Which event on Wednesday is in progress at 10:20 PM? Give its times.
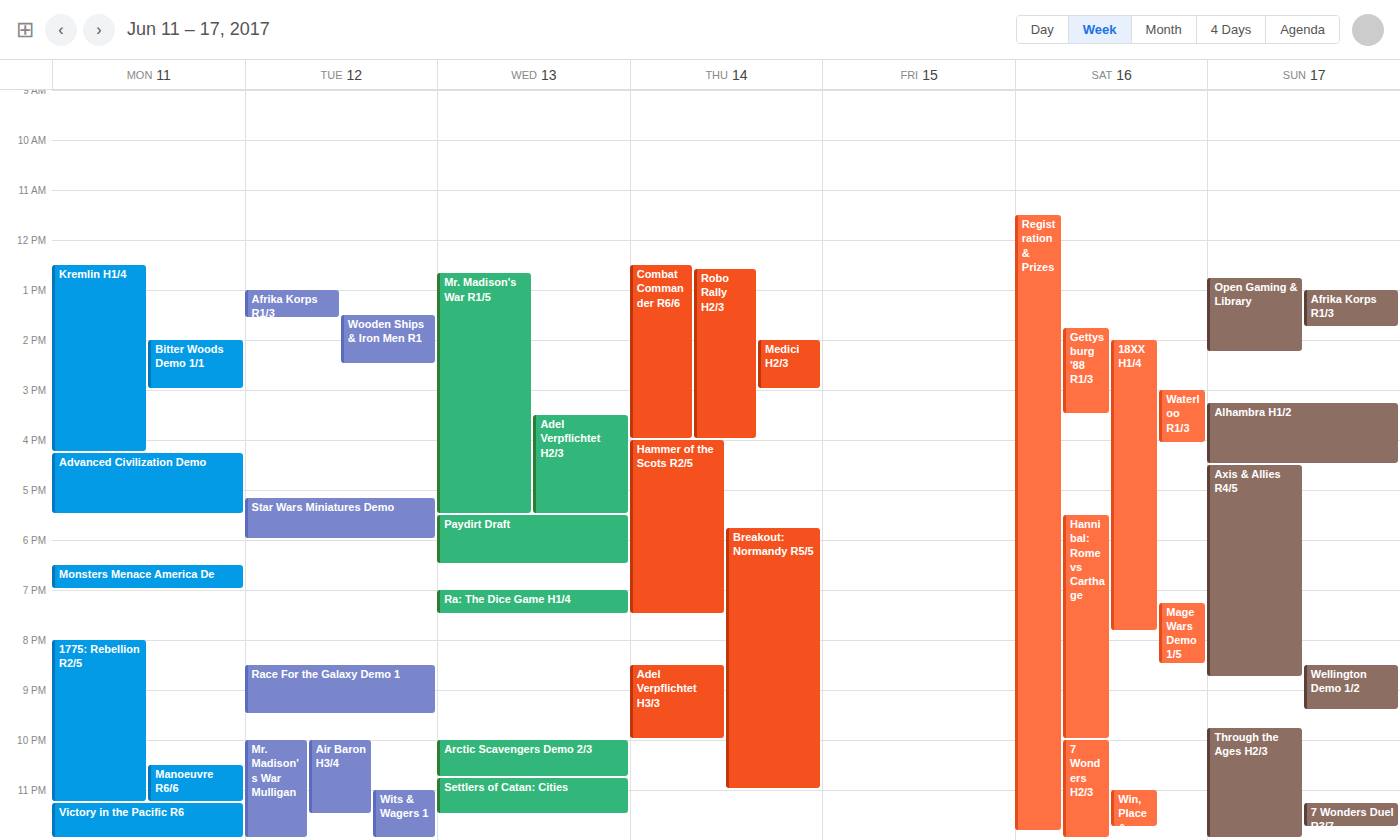
"Arctic Scavengers Demo 2/3", 10:00 PM to 10:45 PM